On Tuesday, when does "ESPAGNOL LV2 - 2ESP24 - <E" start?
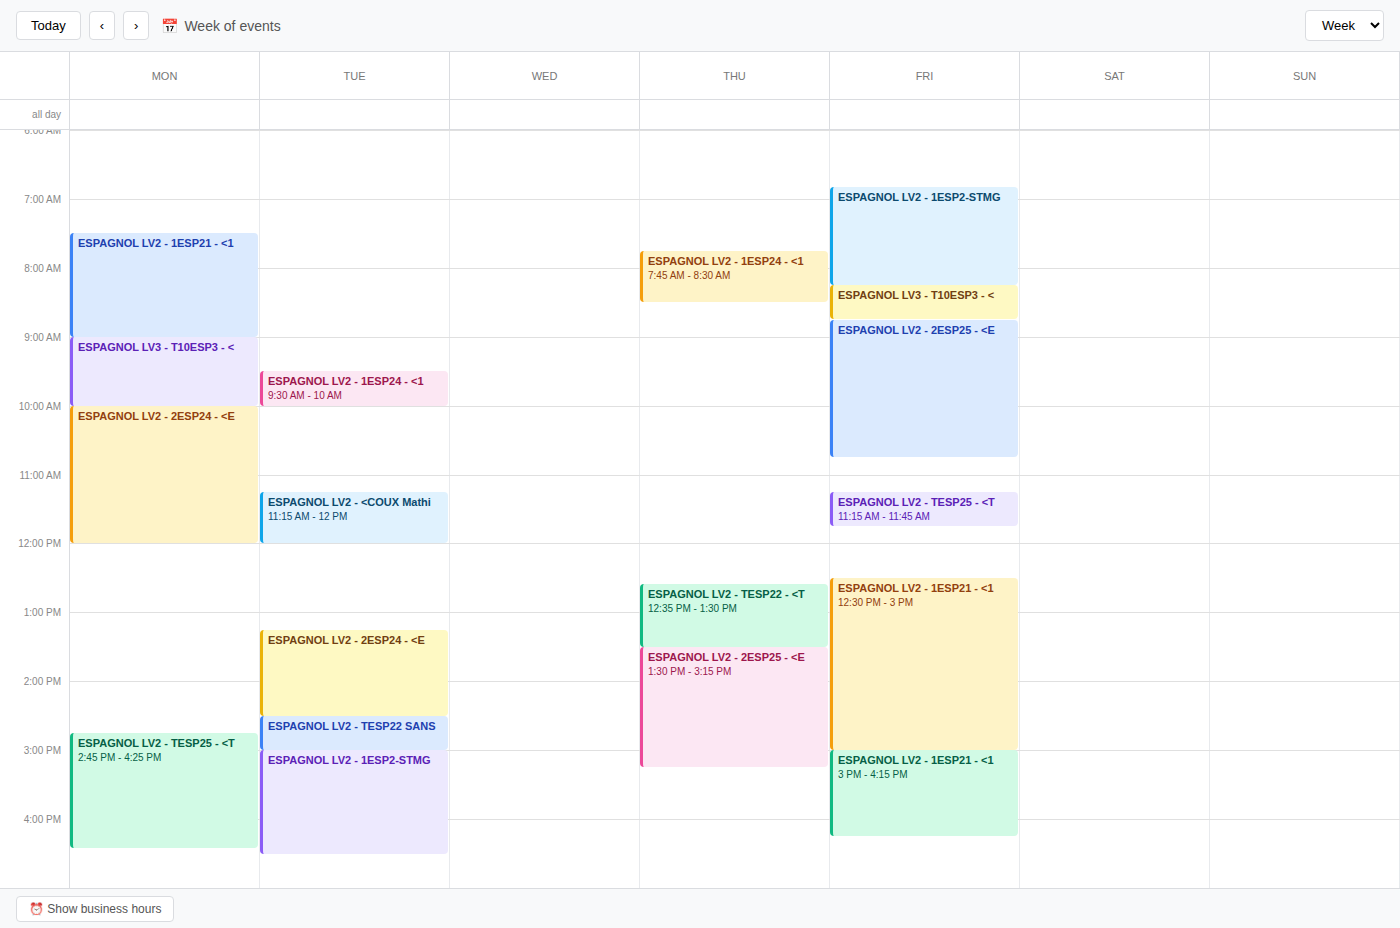
1:15 PM